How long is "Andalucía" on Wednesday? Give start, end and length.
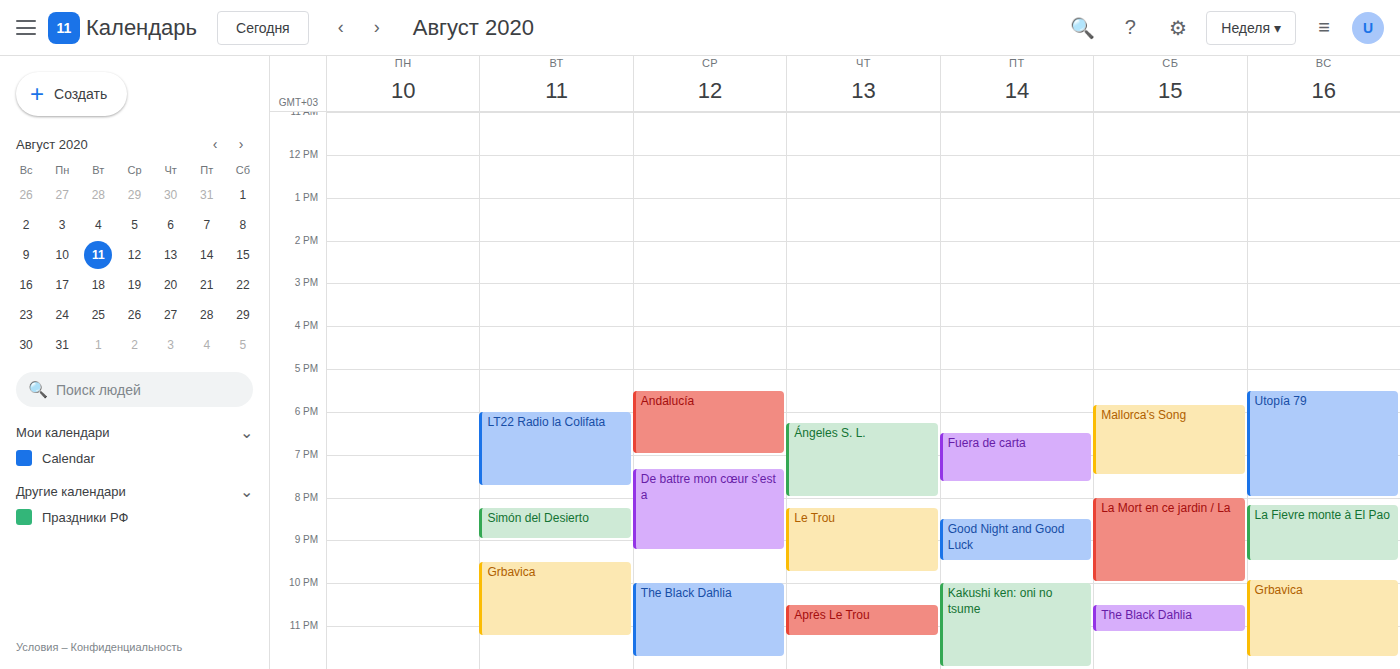
5:30 PM to 7:00 PM, 1 hour 30 minutes